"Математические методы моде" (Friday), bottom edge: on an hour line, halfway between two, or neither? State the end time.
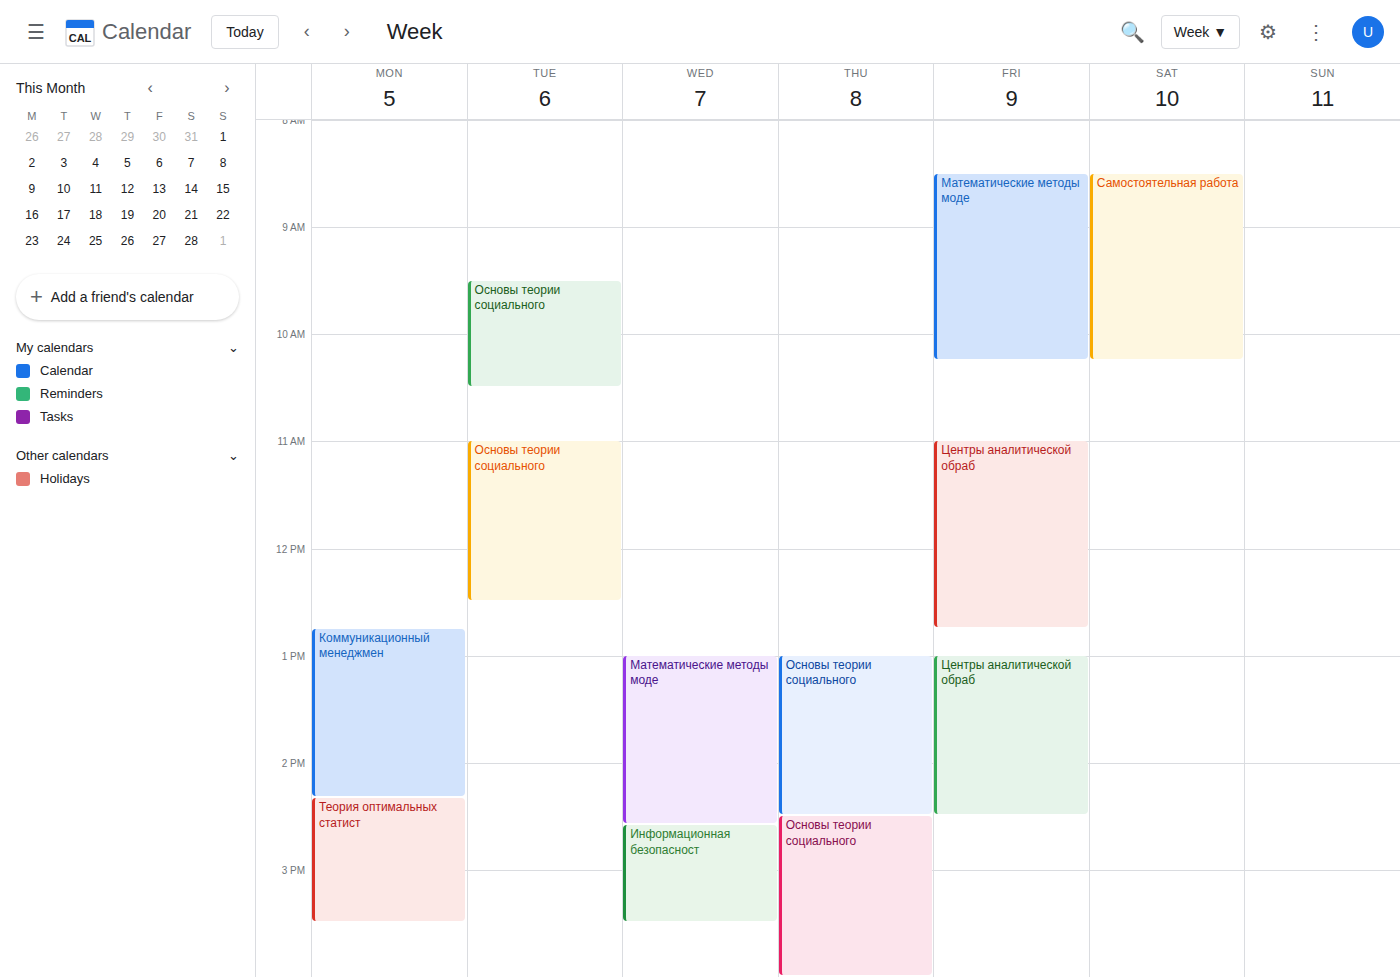
10:15 AM -- neither: a quarter of the way from the 10 AM line to the 11 AM line.